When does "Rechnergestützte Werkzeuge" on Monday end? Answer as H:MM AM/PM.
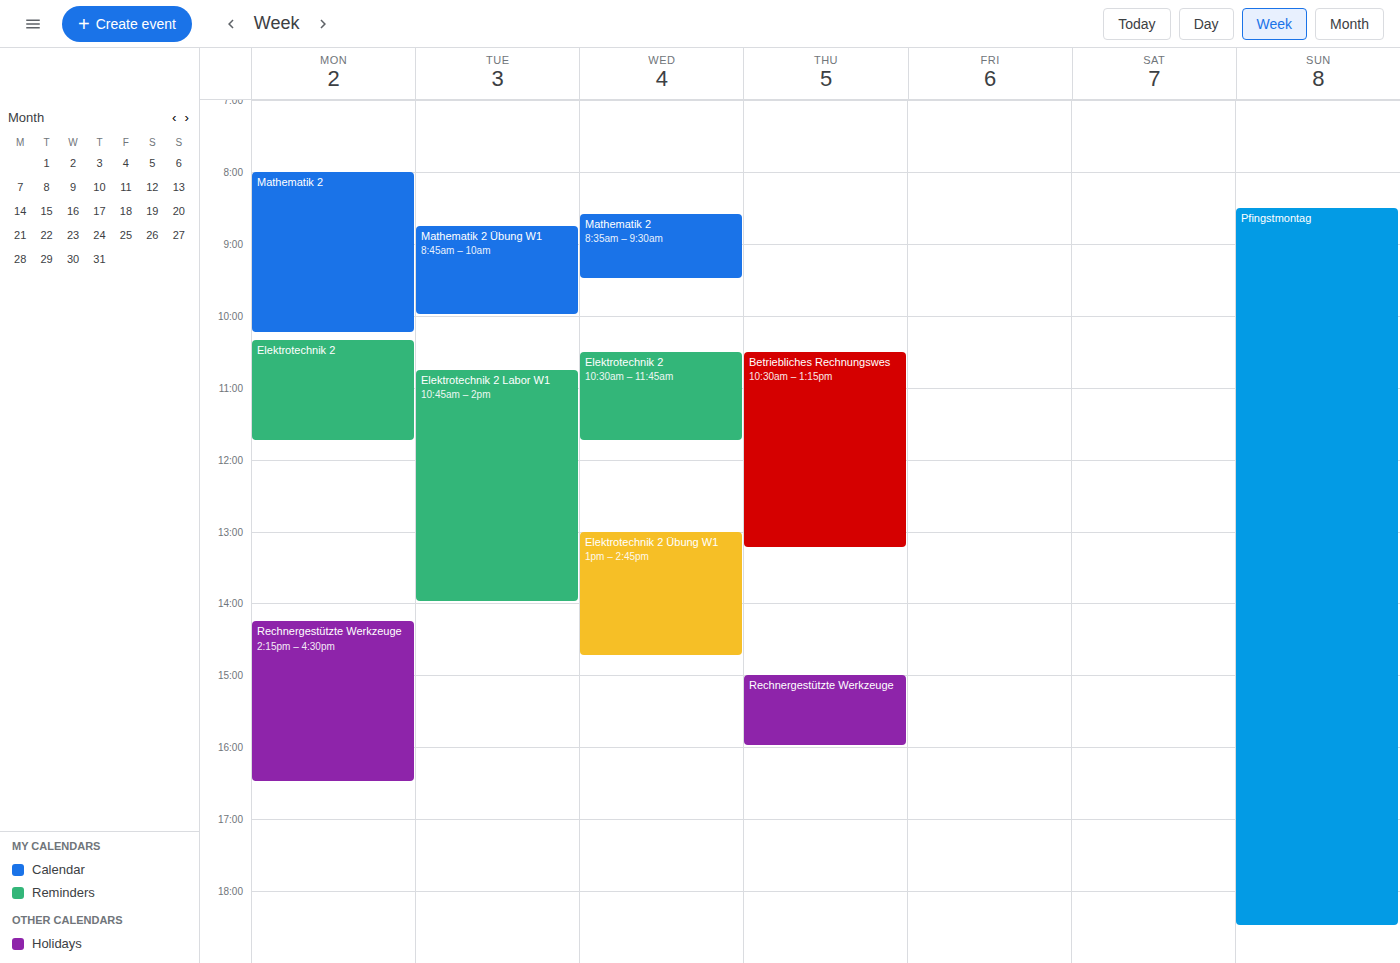
4:30 PM